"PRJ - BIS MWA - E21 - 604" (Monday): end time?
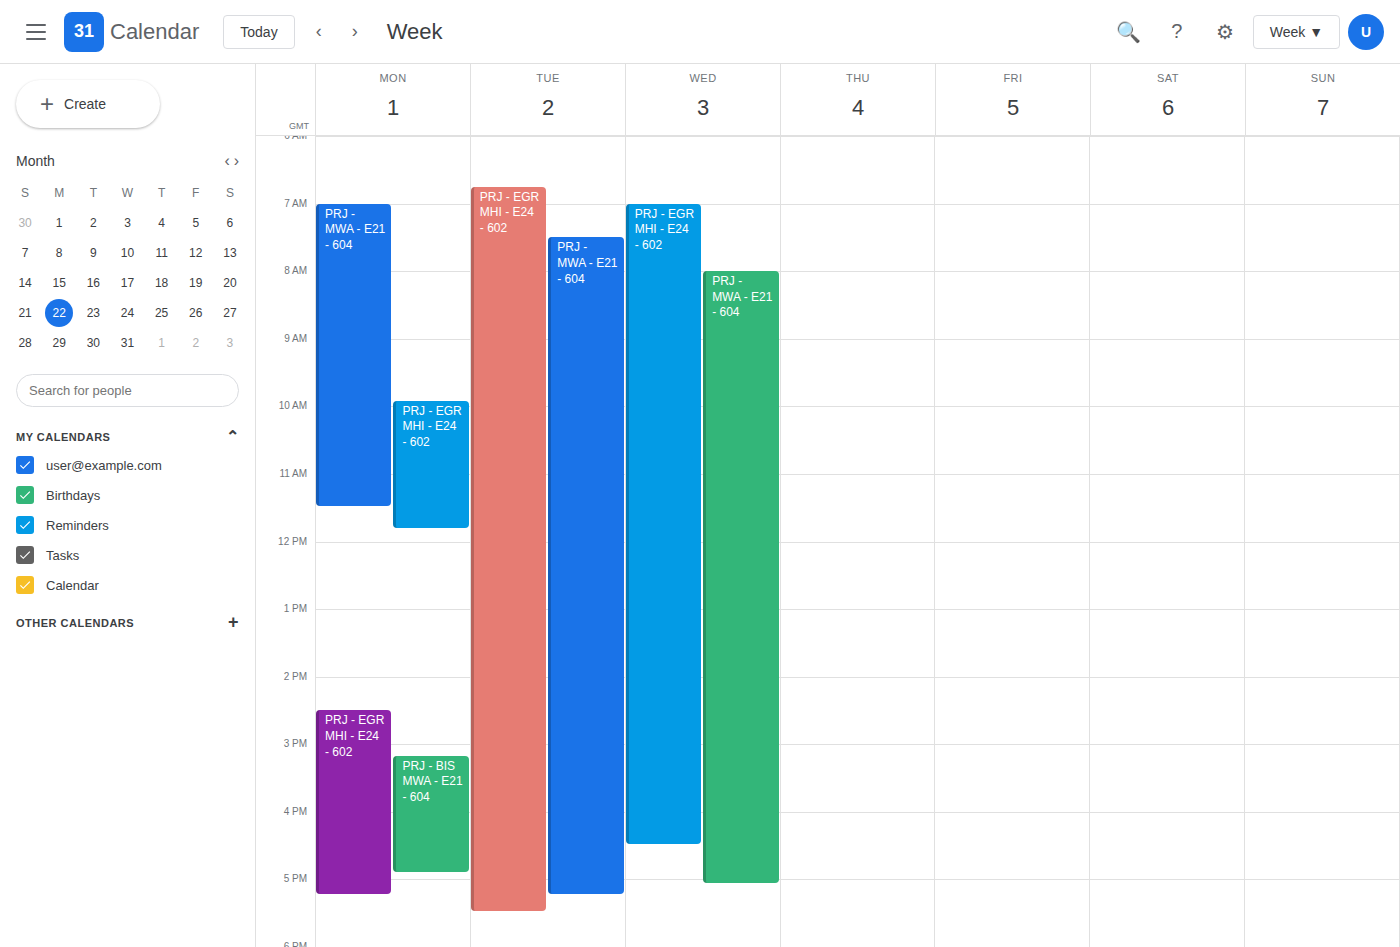
4:55 PM